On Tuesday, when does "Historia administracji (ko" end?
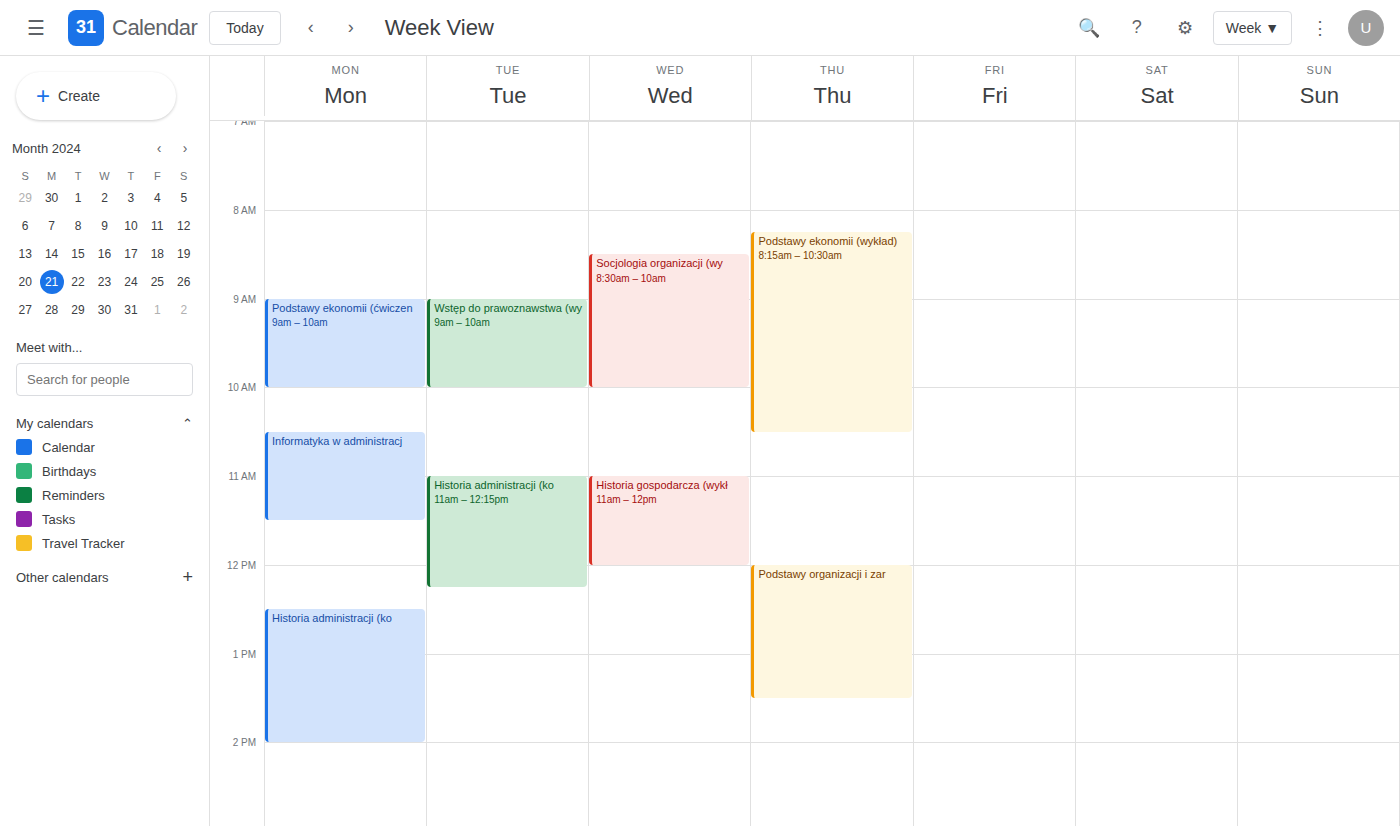
12:15 PM